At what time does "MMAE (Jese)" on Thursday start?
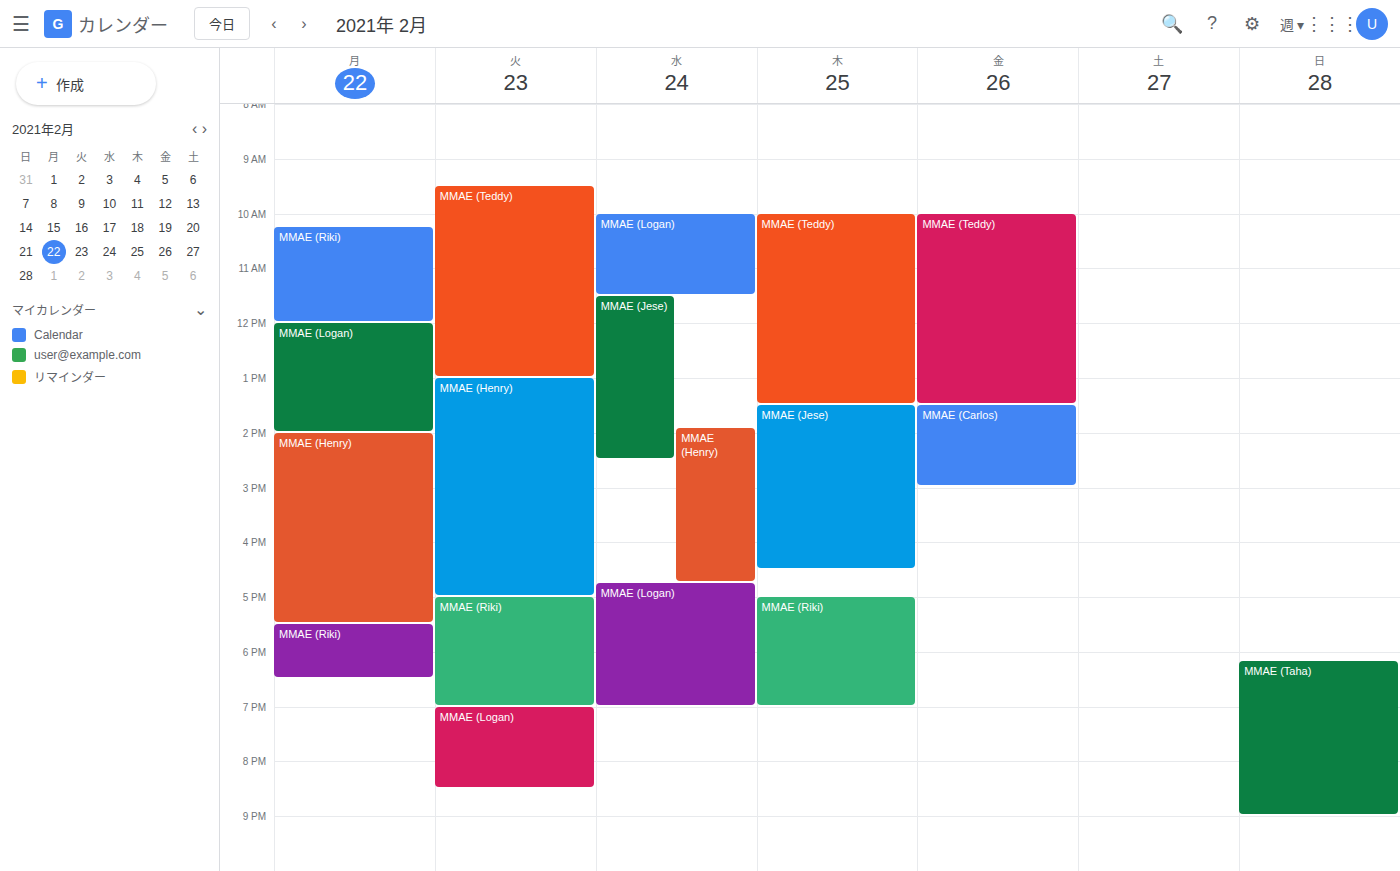
1:30 PM